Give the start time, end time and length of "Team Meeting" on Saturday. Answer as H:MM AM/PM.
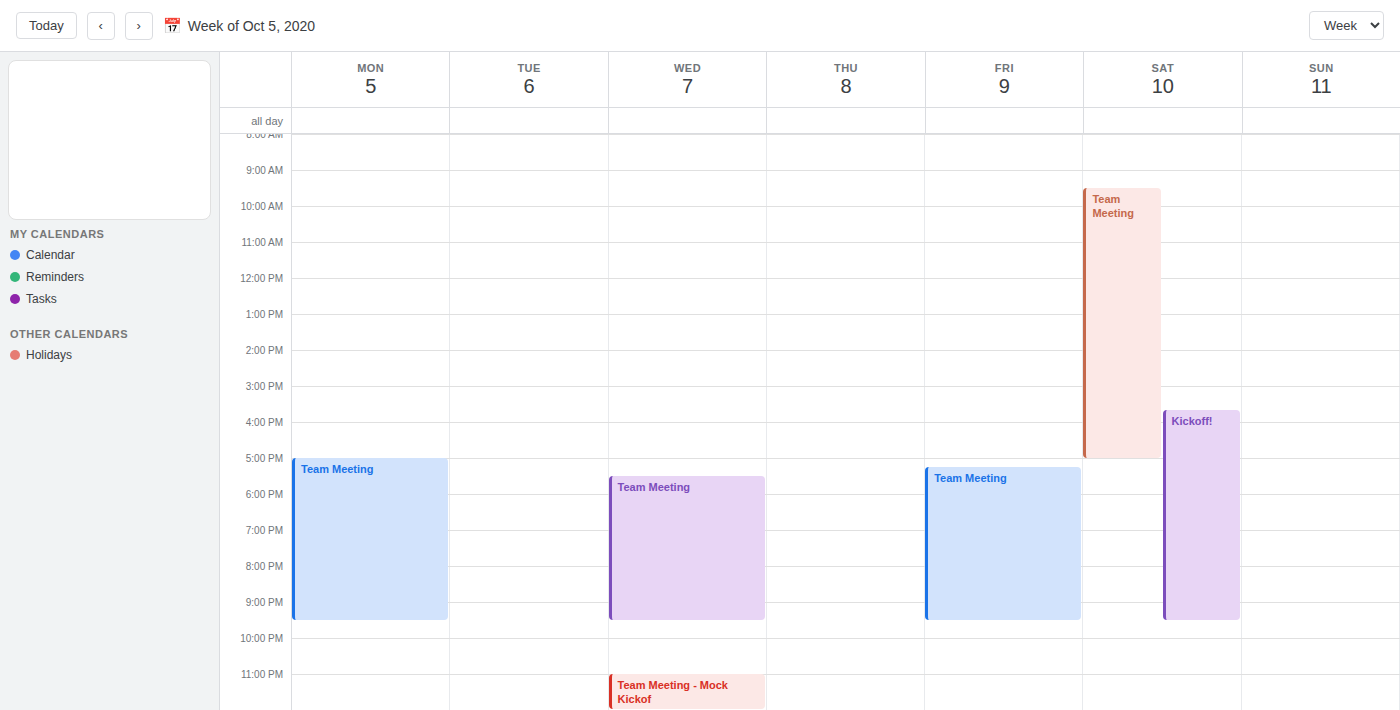
9:30 AM to 5:00 PM, 7 hours 30 minutes